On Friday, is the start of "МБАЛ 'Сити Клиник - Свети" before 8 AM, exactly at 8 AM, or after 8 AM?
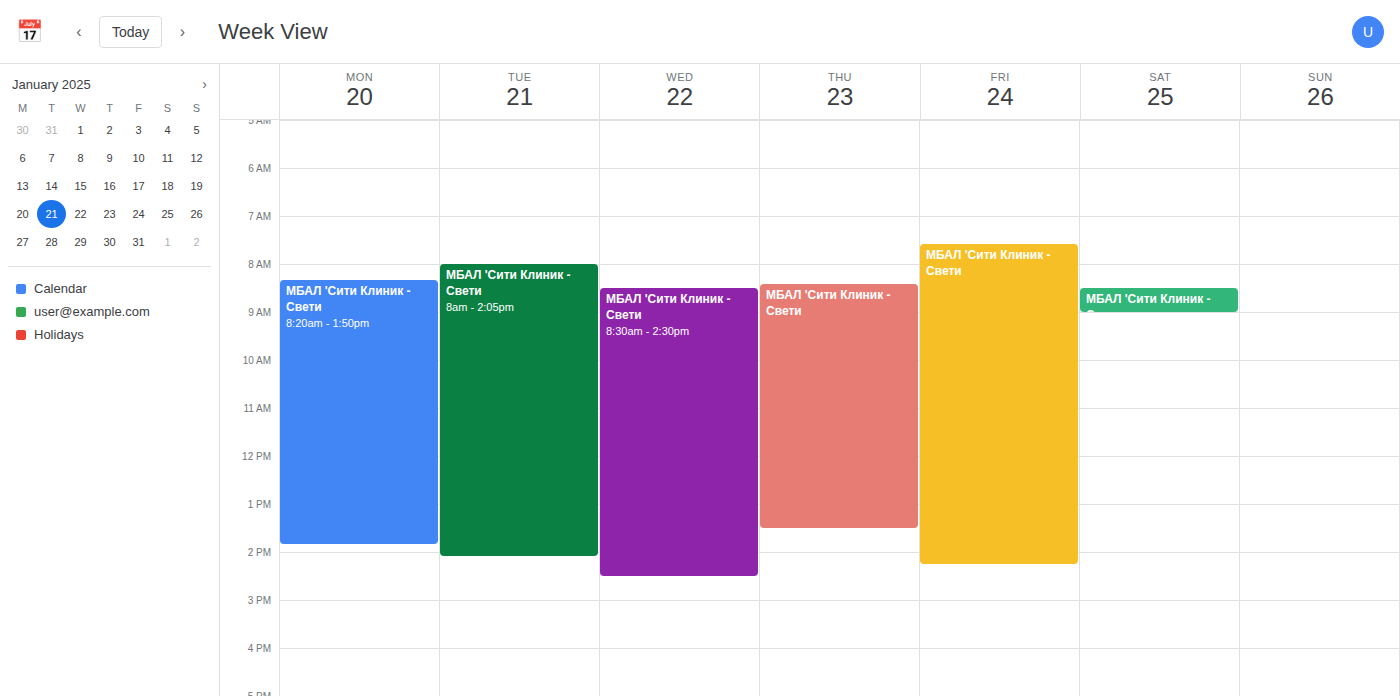
7:35 AM -- before 8 AM, 25 minutes above the 8 AM line.